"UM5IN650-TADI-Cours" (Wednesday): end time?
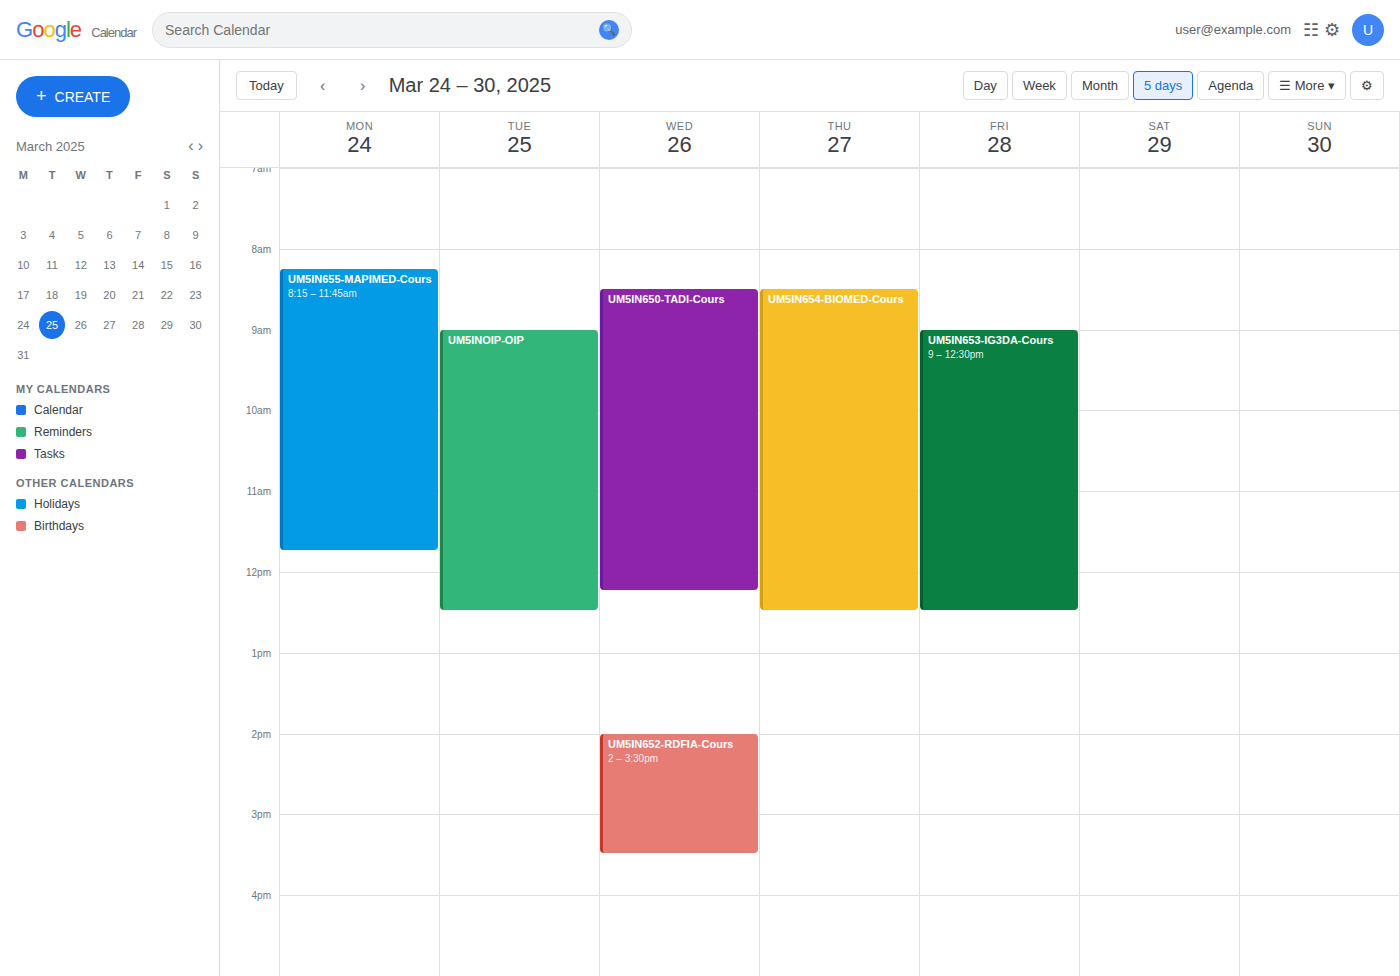
12:15 PM